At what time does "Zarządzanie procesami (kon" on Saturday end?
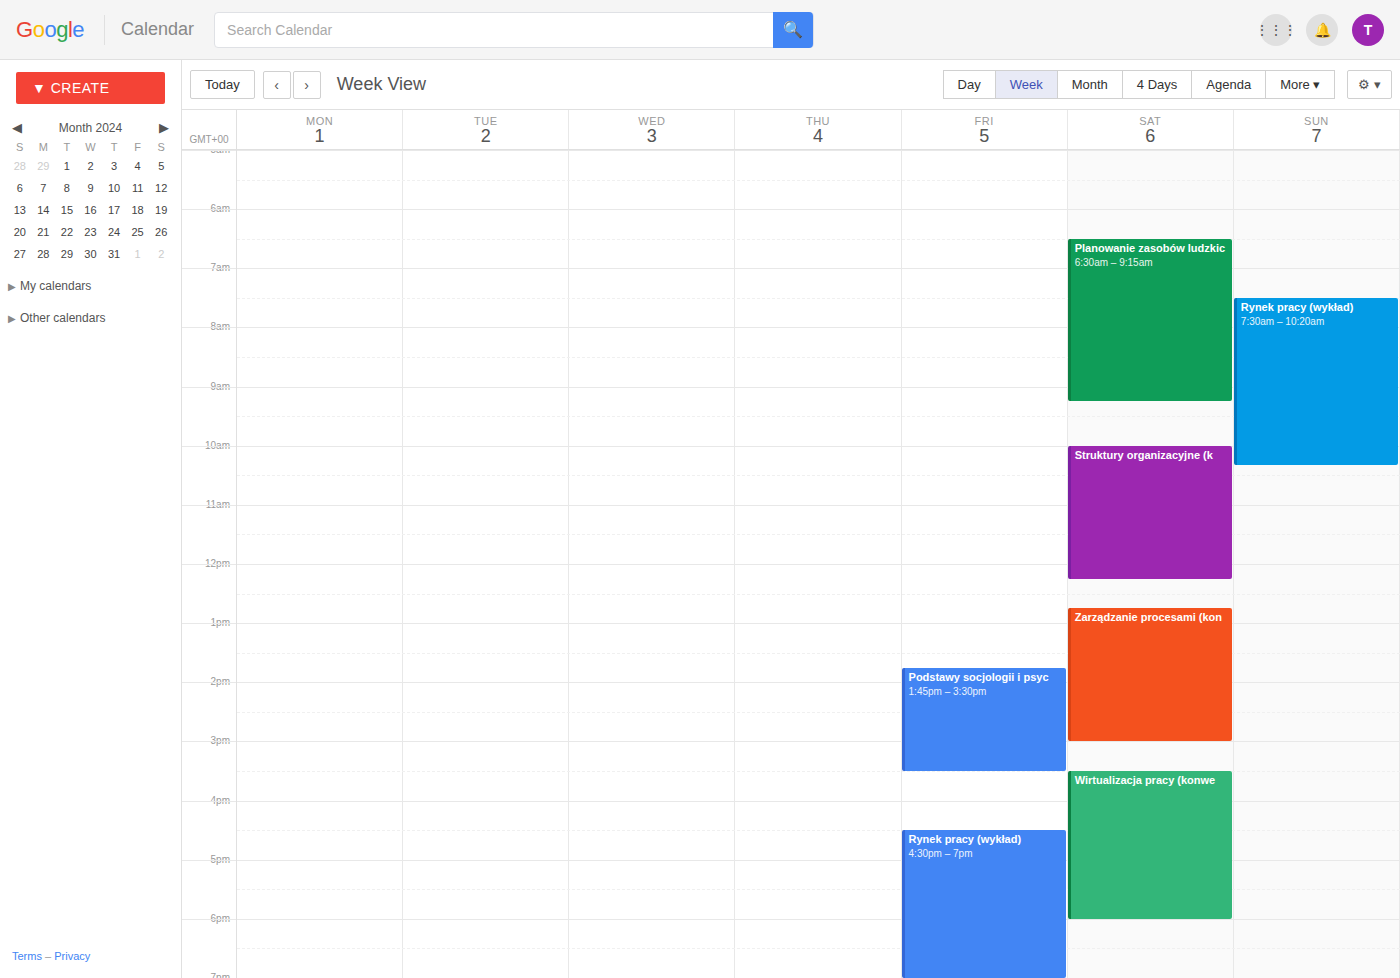
3:00 PM